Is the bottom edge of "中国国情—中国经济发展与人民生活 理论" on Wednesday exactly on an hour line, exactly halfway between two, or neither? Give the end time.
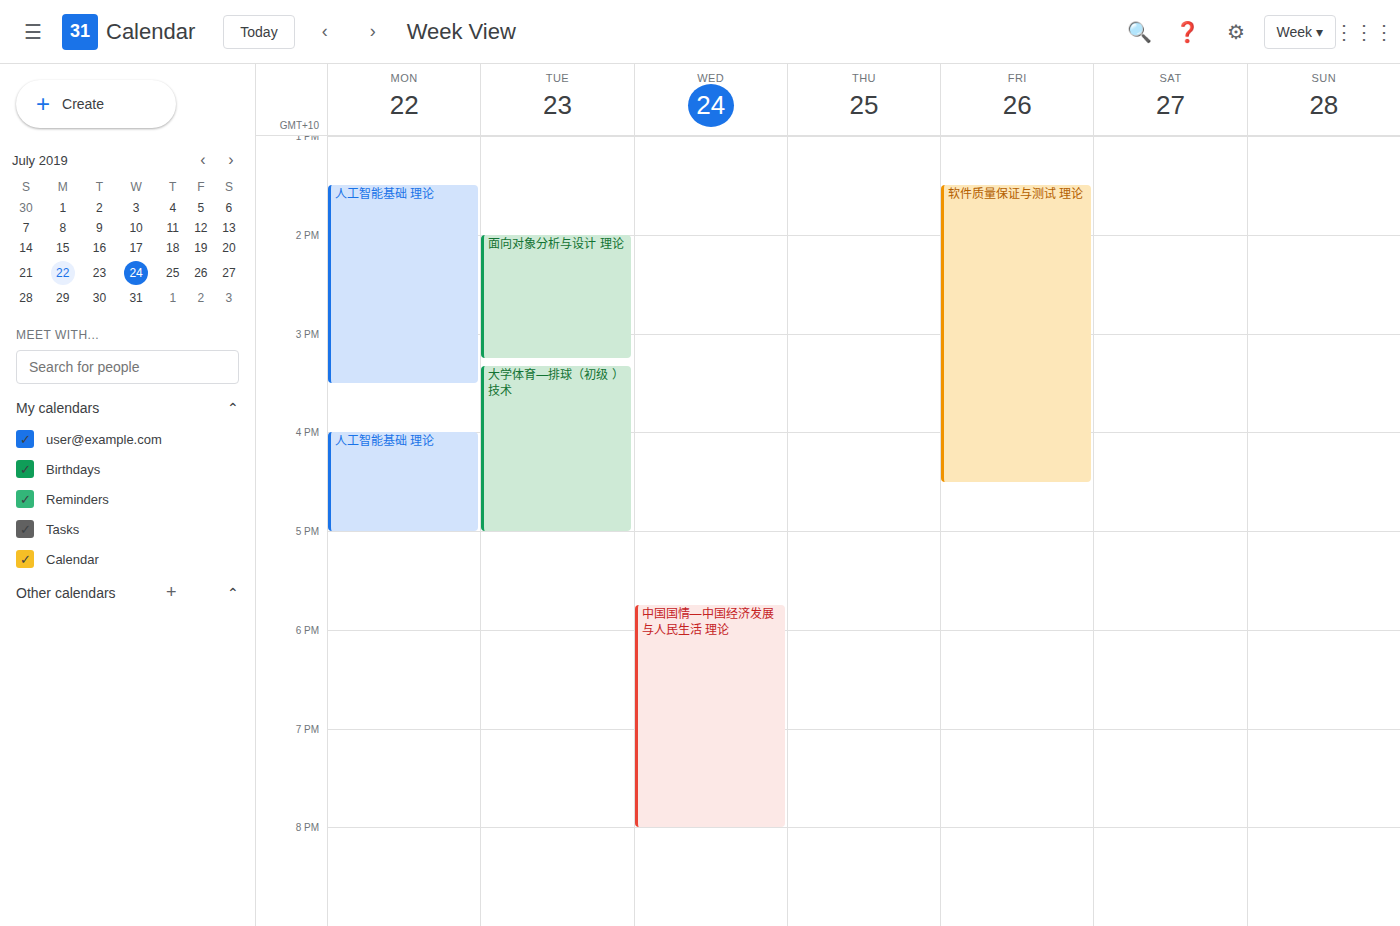
8:00 PM -- exactly on the 8 PM line.